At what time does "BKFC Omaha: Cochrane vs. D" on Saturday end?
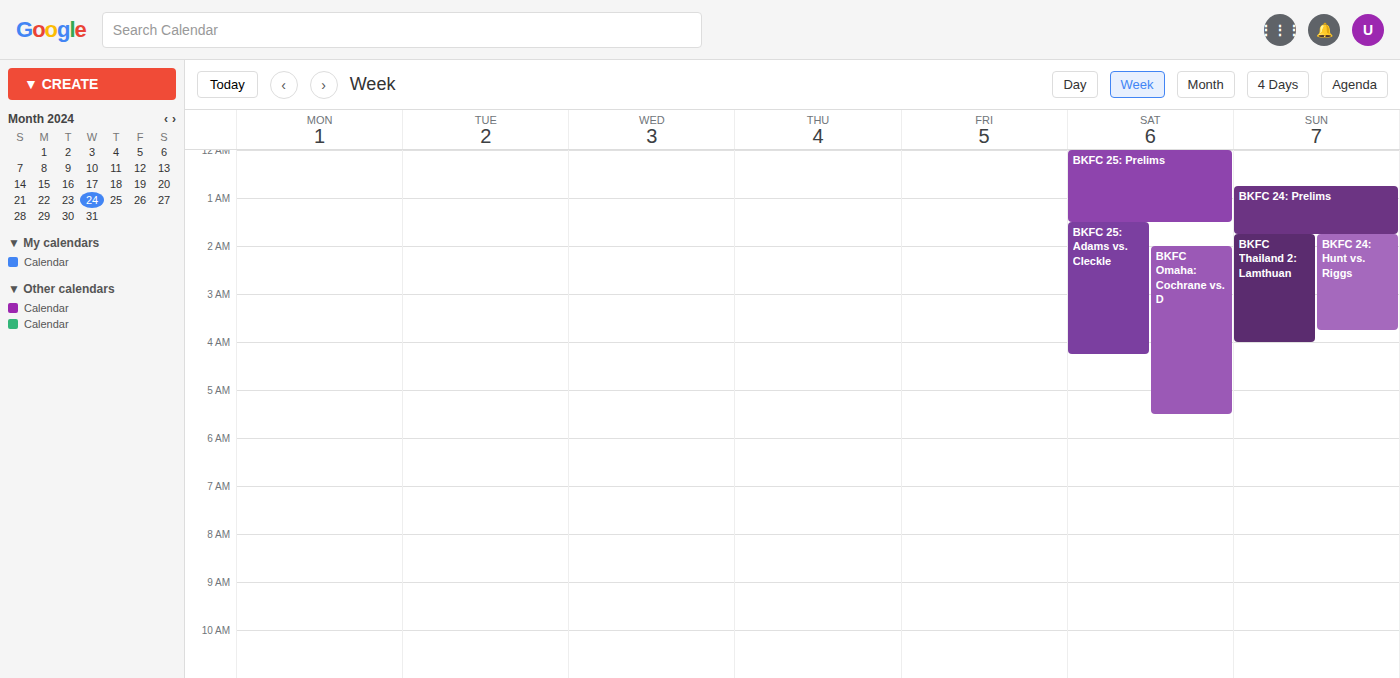
5:30 AM